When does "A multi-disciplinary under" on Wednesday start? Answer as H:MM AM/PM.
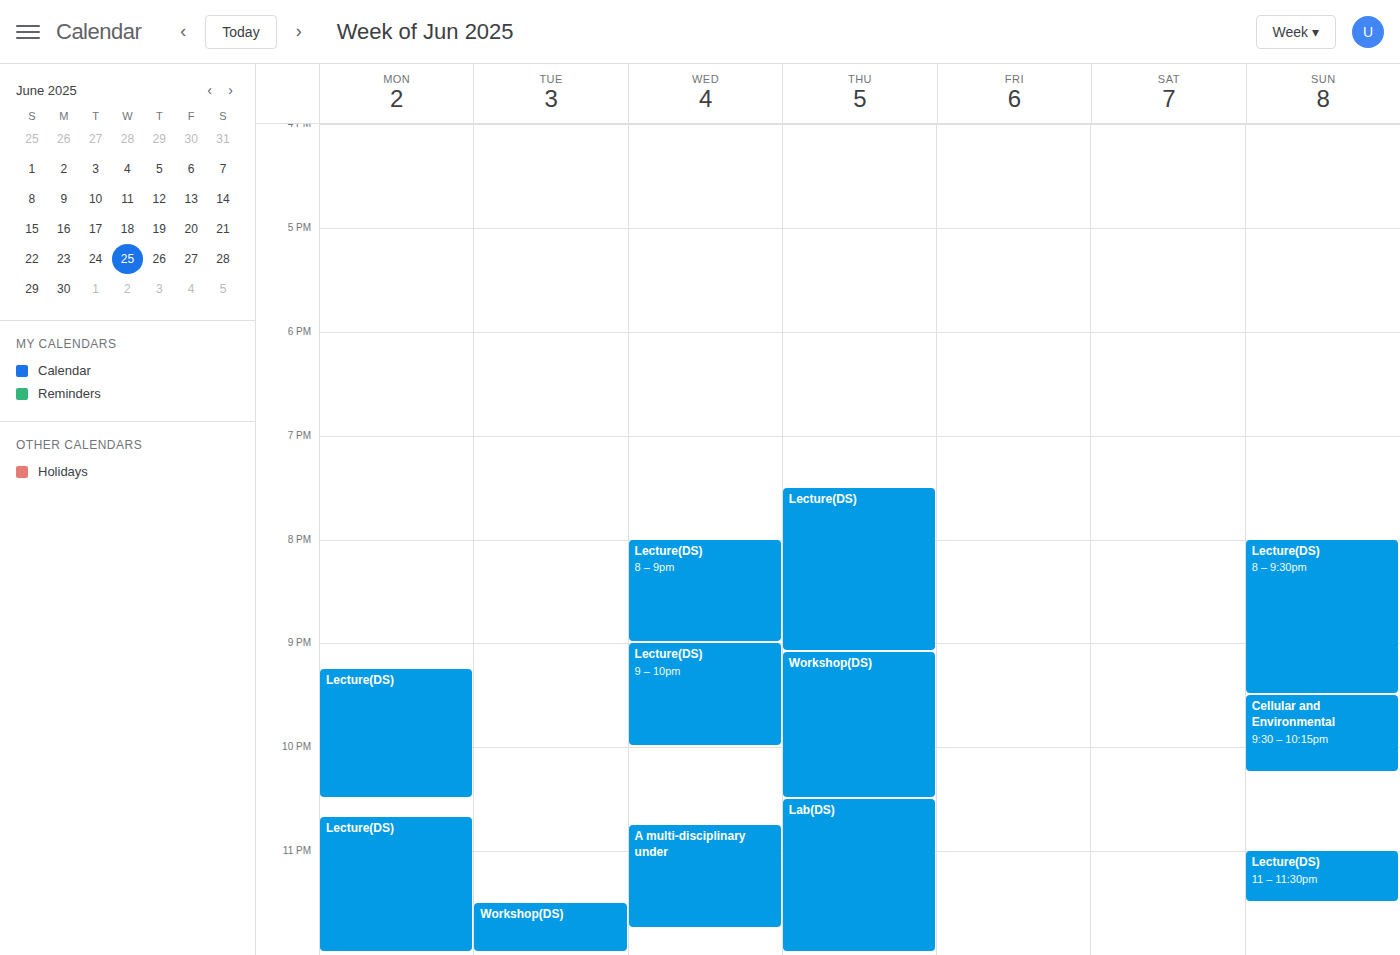
10:45 PM